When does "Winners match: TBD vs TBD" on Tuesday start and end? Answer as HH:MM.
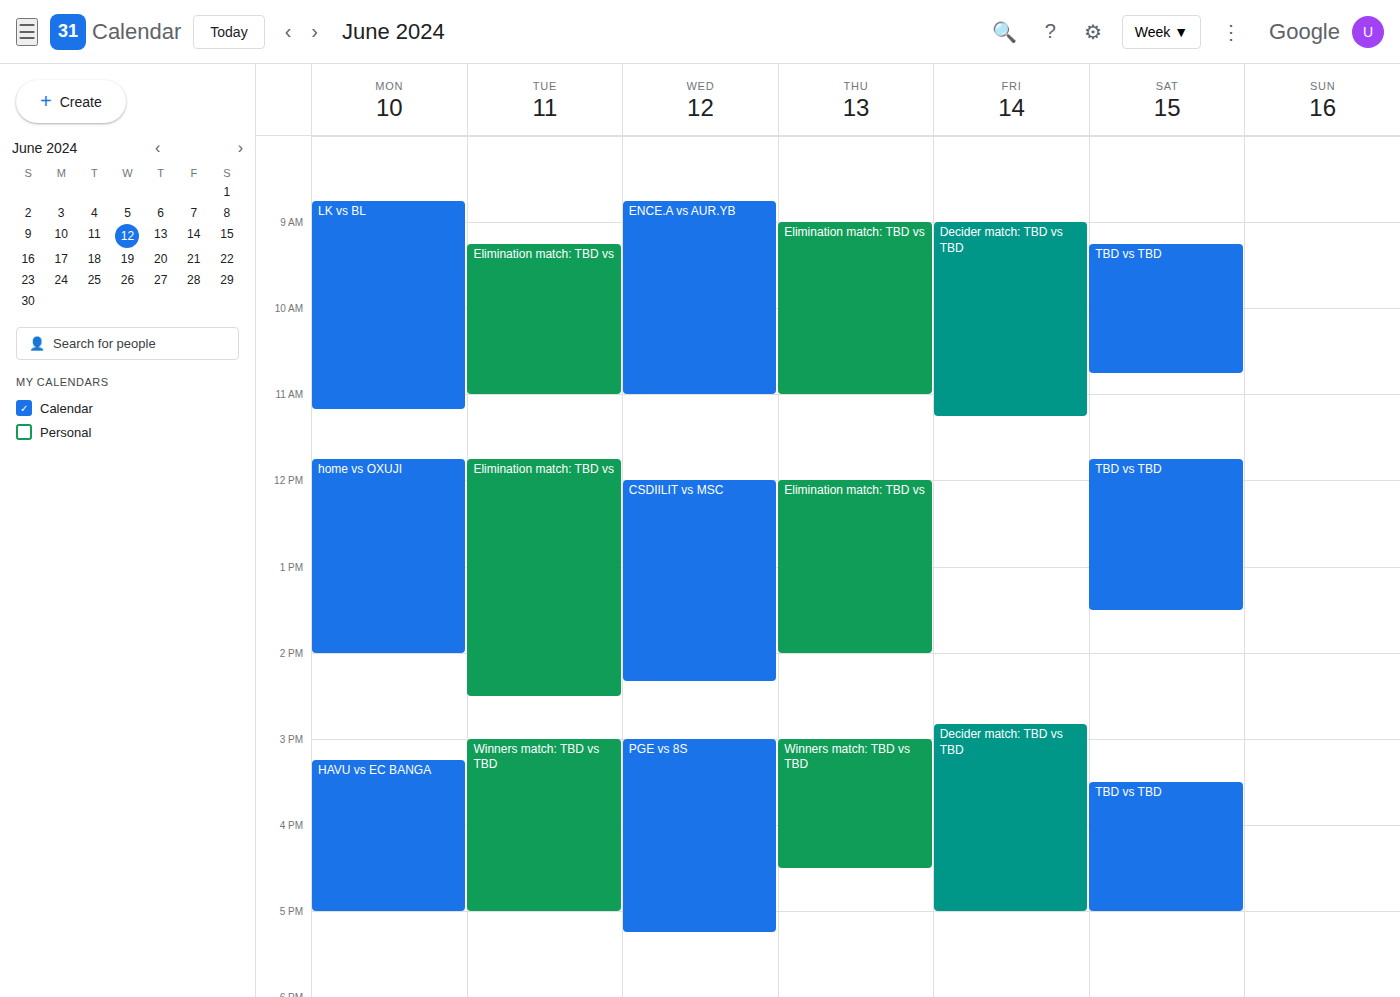
15:00 to 17:00